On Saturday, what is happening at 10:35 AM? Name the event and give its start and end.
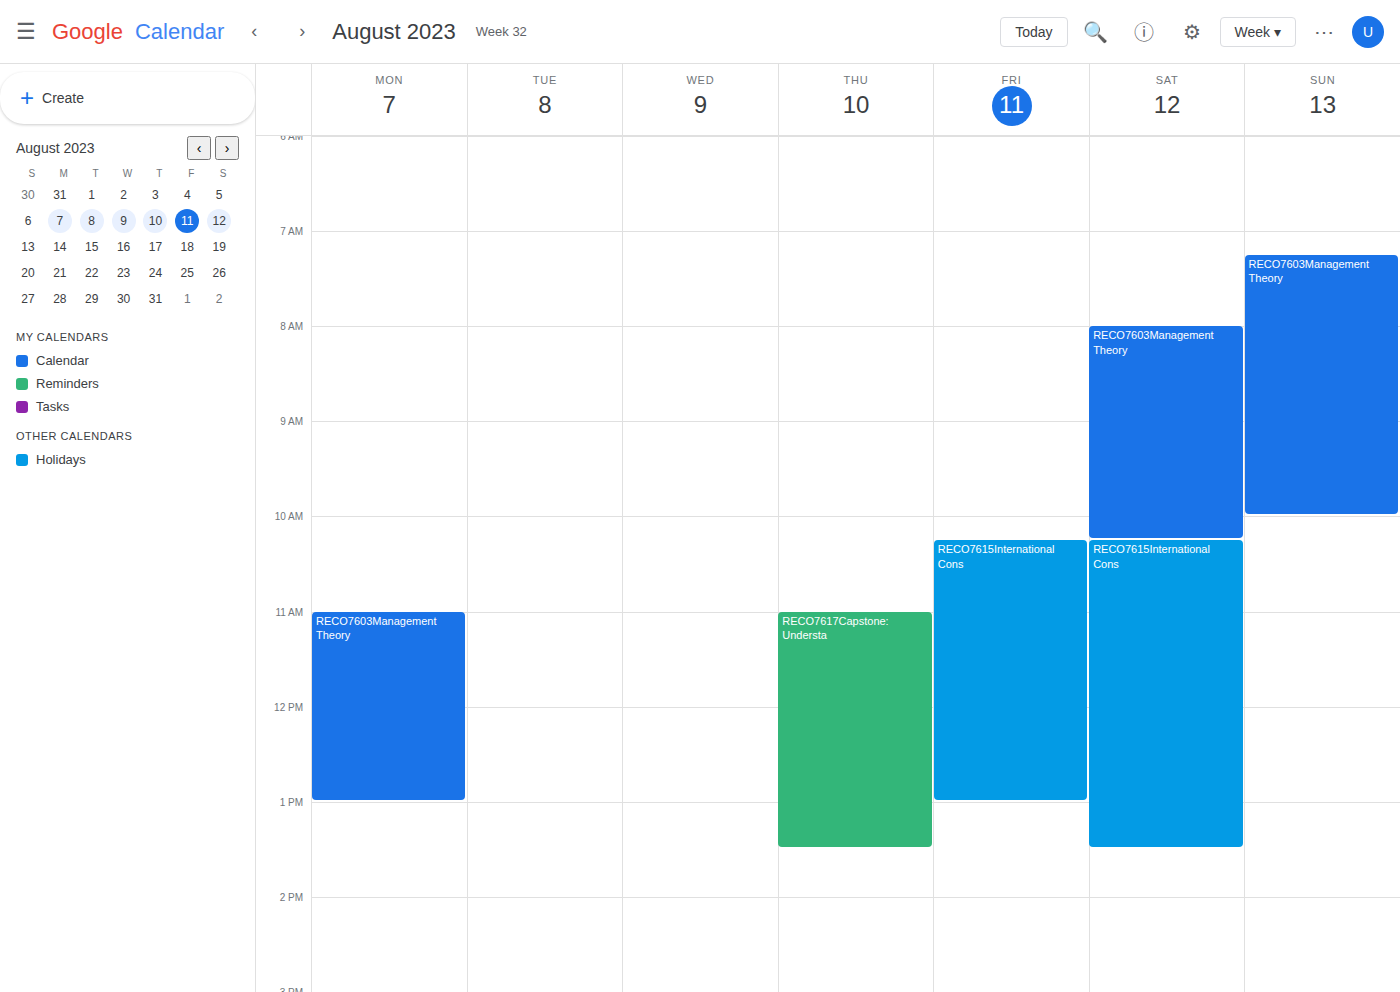
"RECO7615International Cons", 10:15 AM to 1:30 PM